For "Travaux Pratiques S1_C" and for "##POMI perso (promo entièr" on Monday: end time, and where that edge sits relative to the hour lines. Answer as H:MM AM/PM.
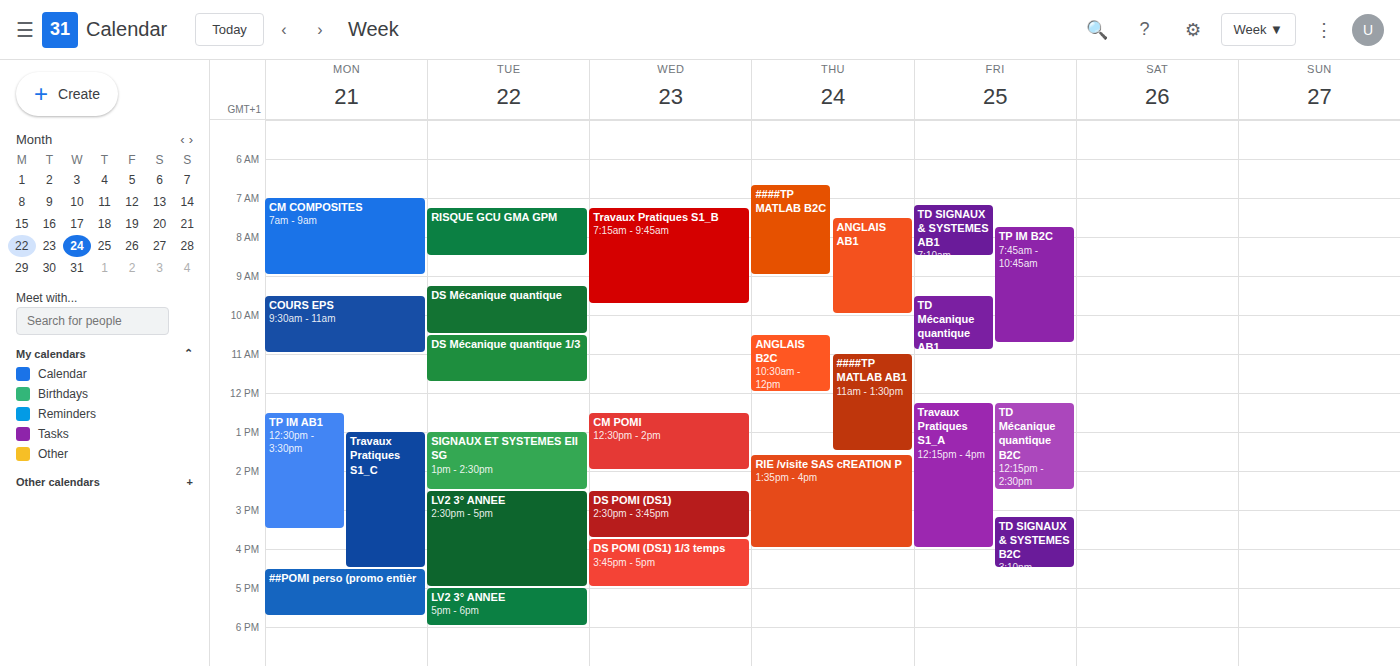
"Travaux Pratiques S1_C": 4:30 PM, halfway between the 4 PM and 5 PM lines. "##POMI perso (promo entièr": 5:45 PM, neither: three quarters of the way from the 5 PM line to the 6 PM line.